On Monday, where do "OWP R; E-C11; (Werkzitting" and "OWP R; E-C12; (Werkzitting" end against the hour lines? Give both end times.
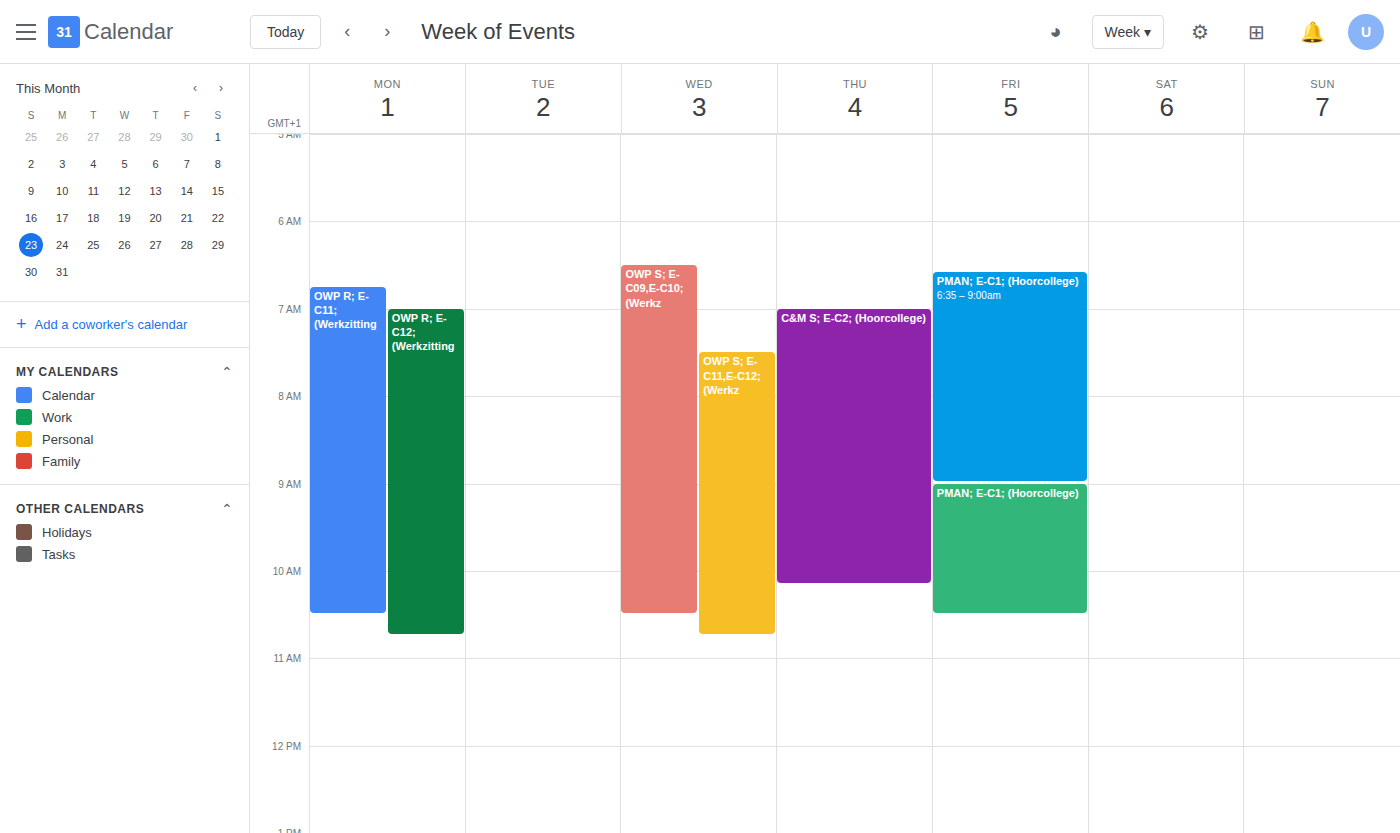
"OWP R; E-C11; (Werkzitting": 10:30 AM, halfway between the 10 AM and 11 AM lines. "OWP R; E-C12; (Werkzitting": 10:45 AM, neither: three quarters of the way from the 10 AM line to the 11 AM line.